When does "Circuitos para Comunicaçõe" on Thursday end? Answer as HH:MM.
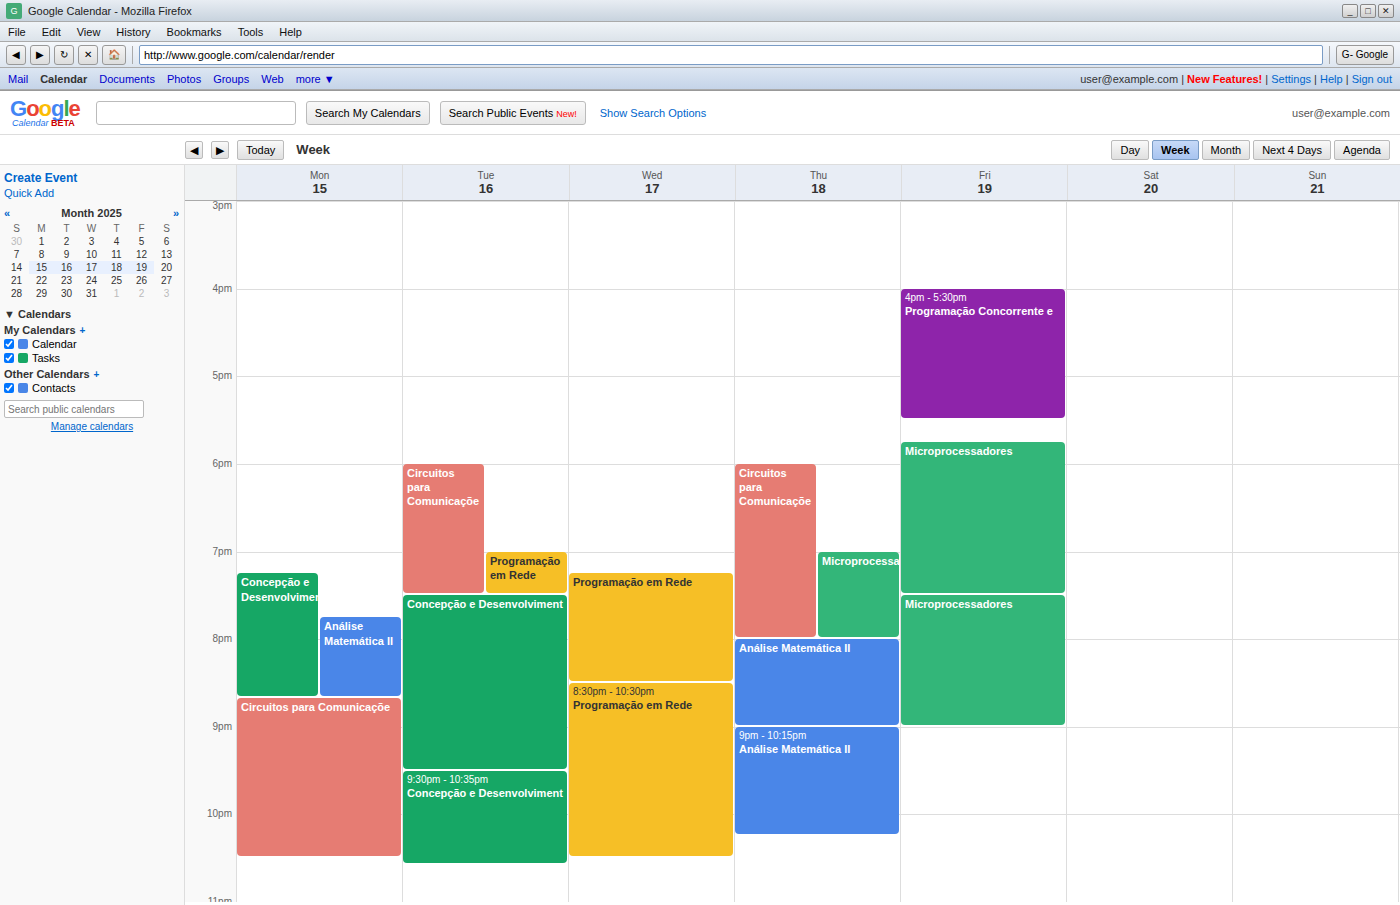
20:00